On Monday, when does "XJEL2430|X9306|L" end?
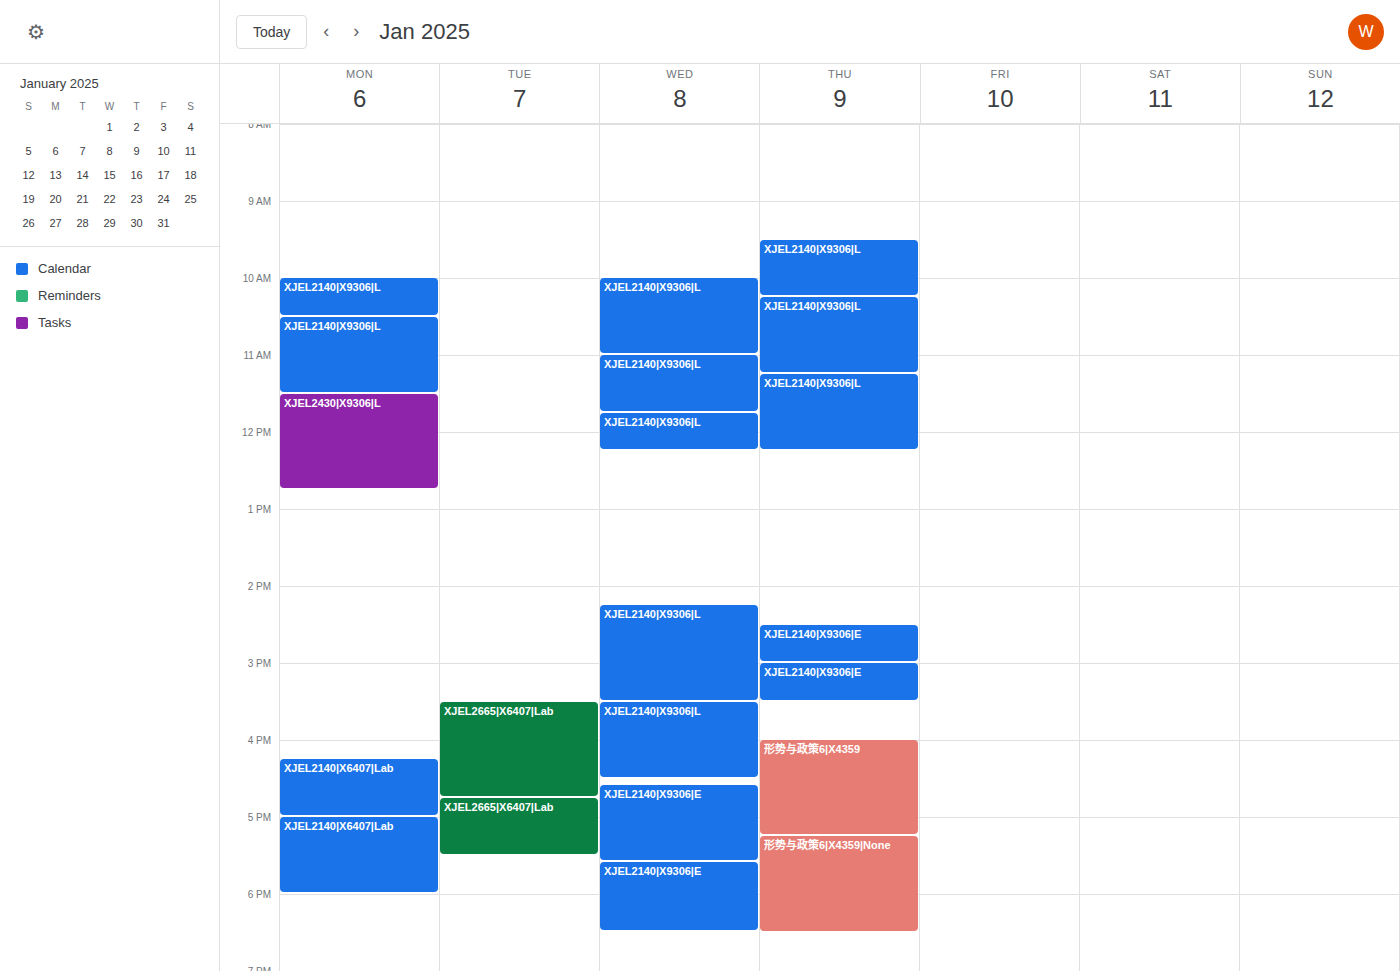
12:45 PM